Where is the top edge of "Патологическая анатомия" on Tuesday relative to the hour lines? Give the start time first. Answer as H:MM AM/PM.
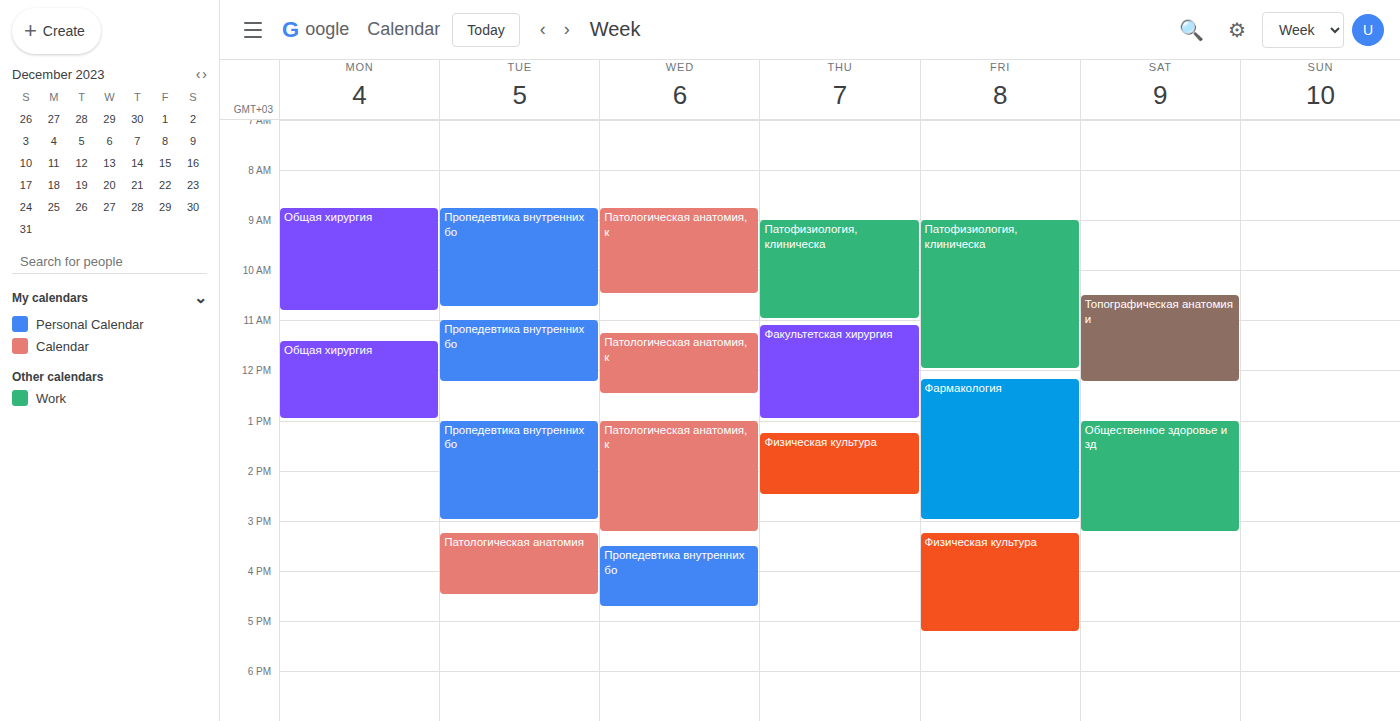
3:15 PM -- neither: a quarter of the way from the 3 PM line to the 4 PM line.